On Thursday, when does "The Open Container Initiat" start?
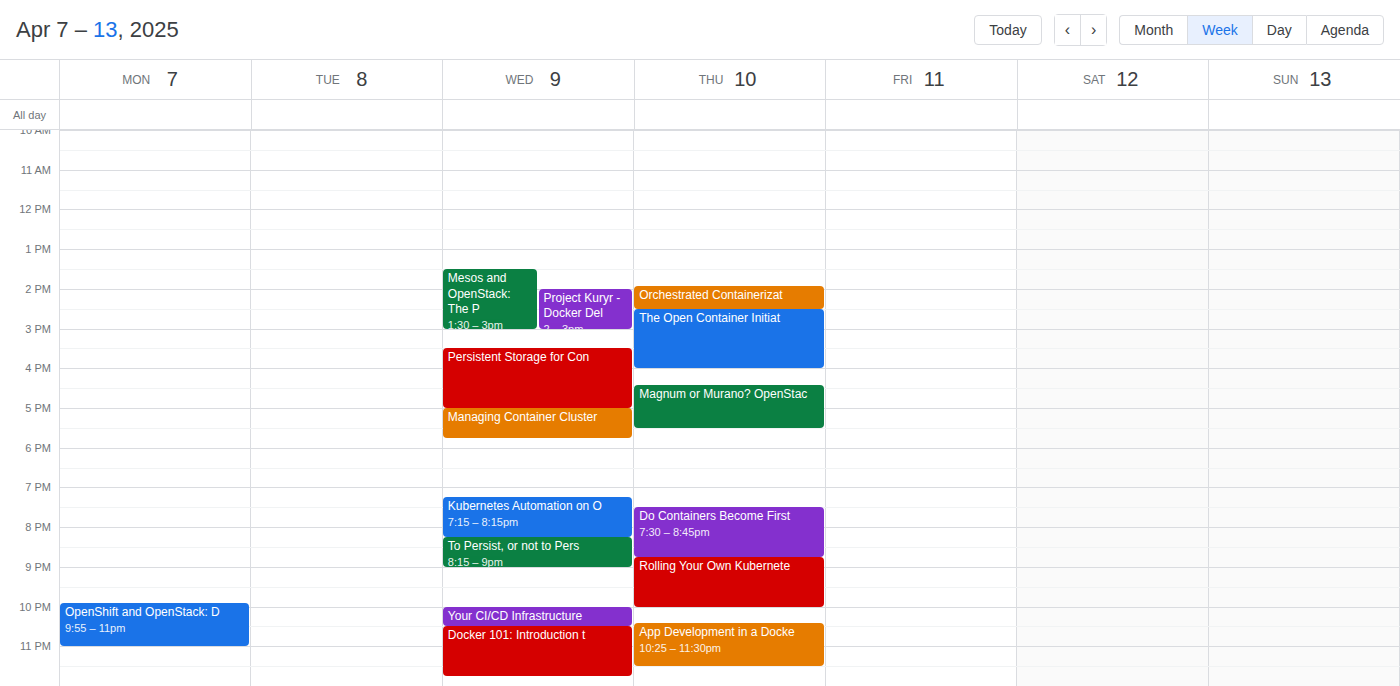
2:30 PM